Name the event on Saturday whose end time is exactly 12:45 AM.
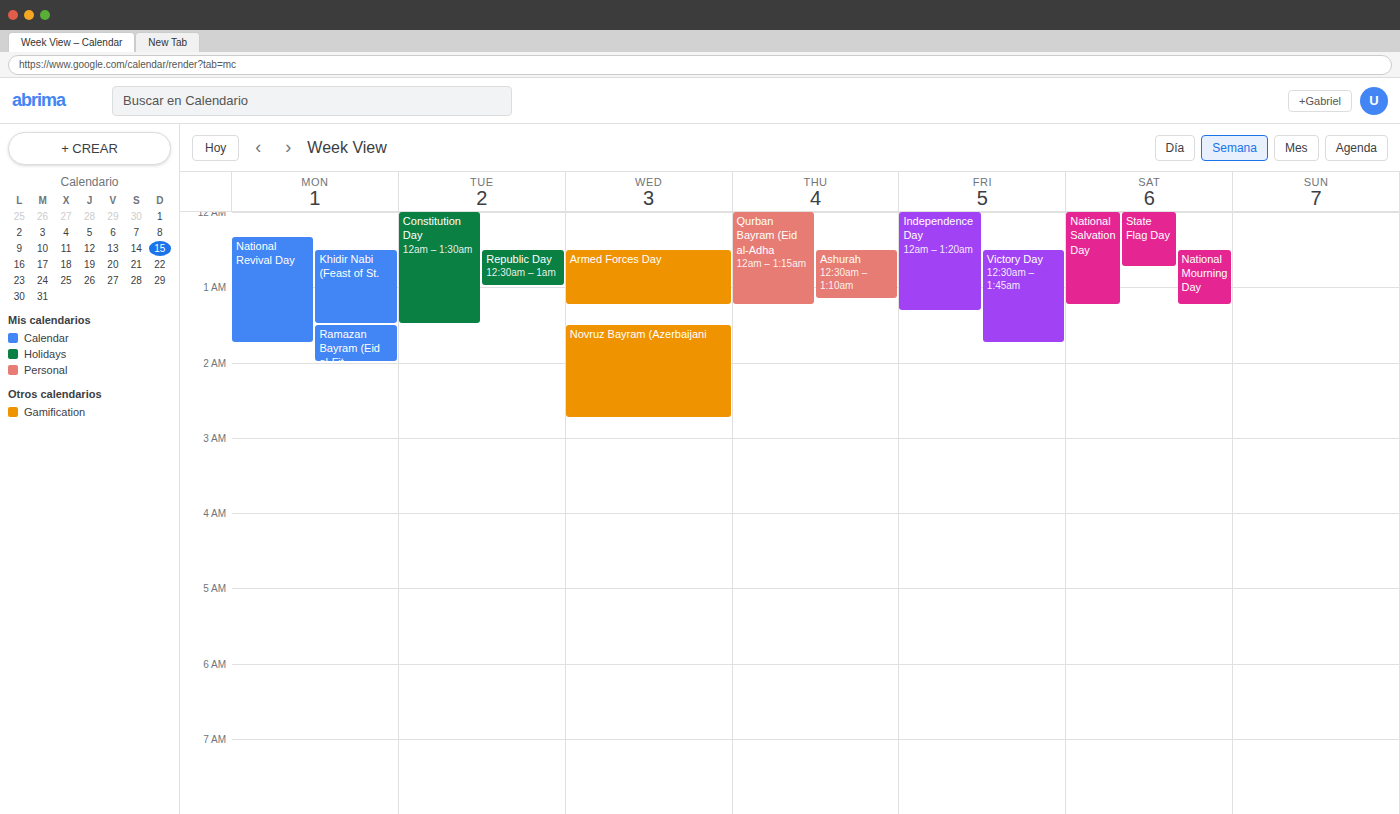
"State Flag Day"